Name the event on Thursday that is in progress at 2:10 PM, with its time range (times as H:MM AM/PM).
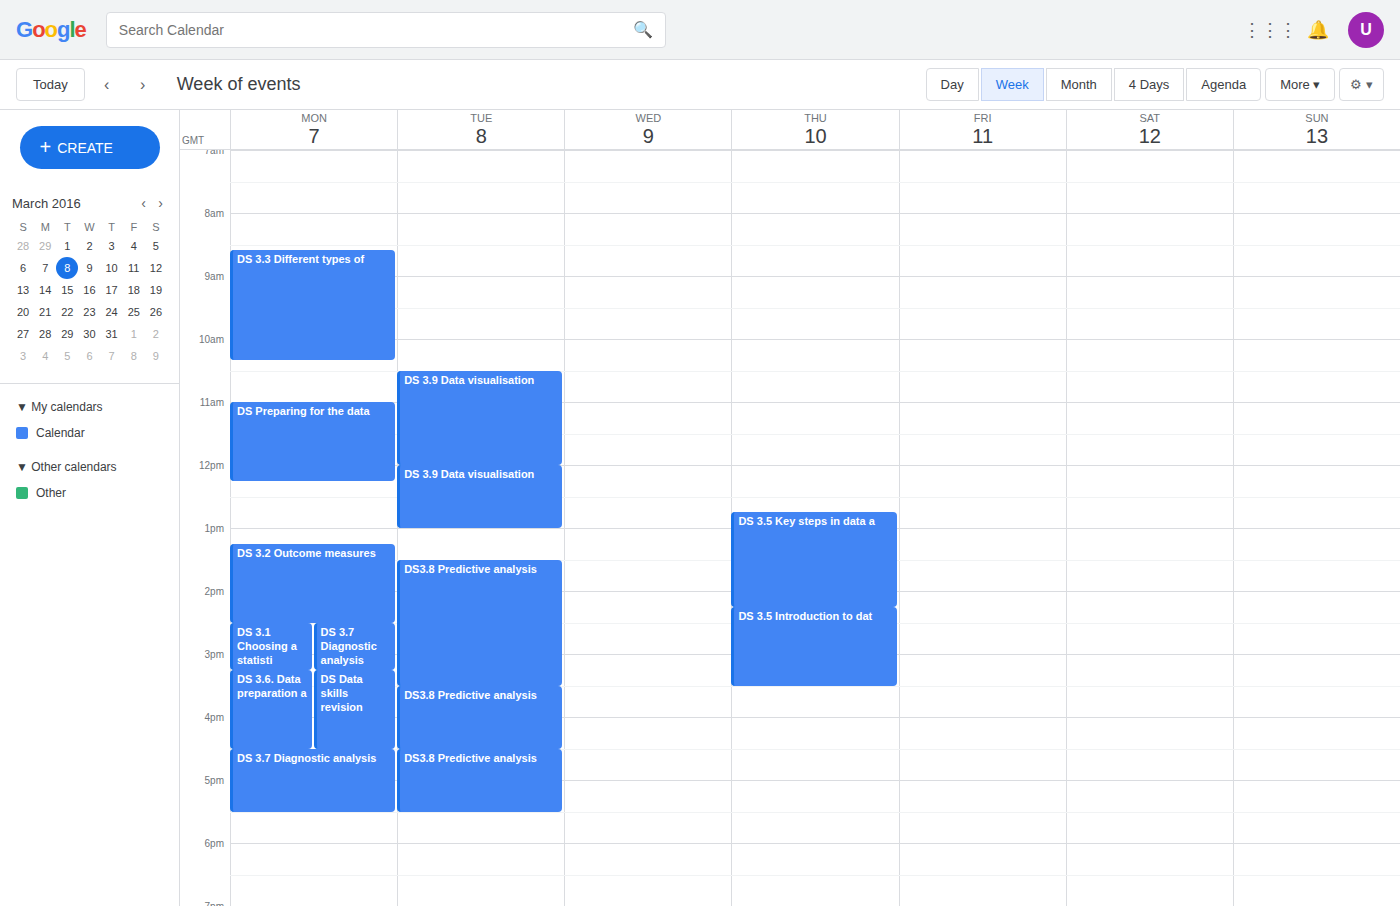
"DS 3.5 Key steps in data a", 12:45 PM to 2:15 PM